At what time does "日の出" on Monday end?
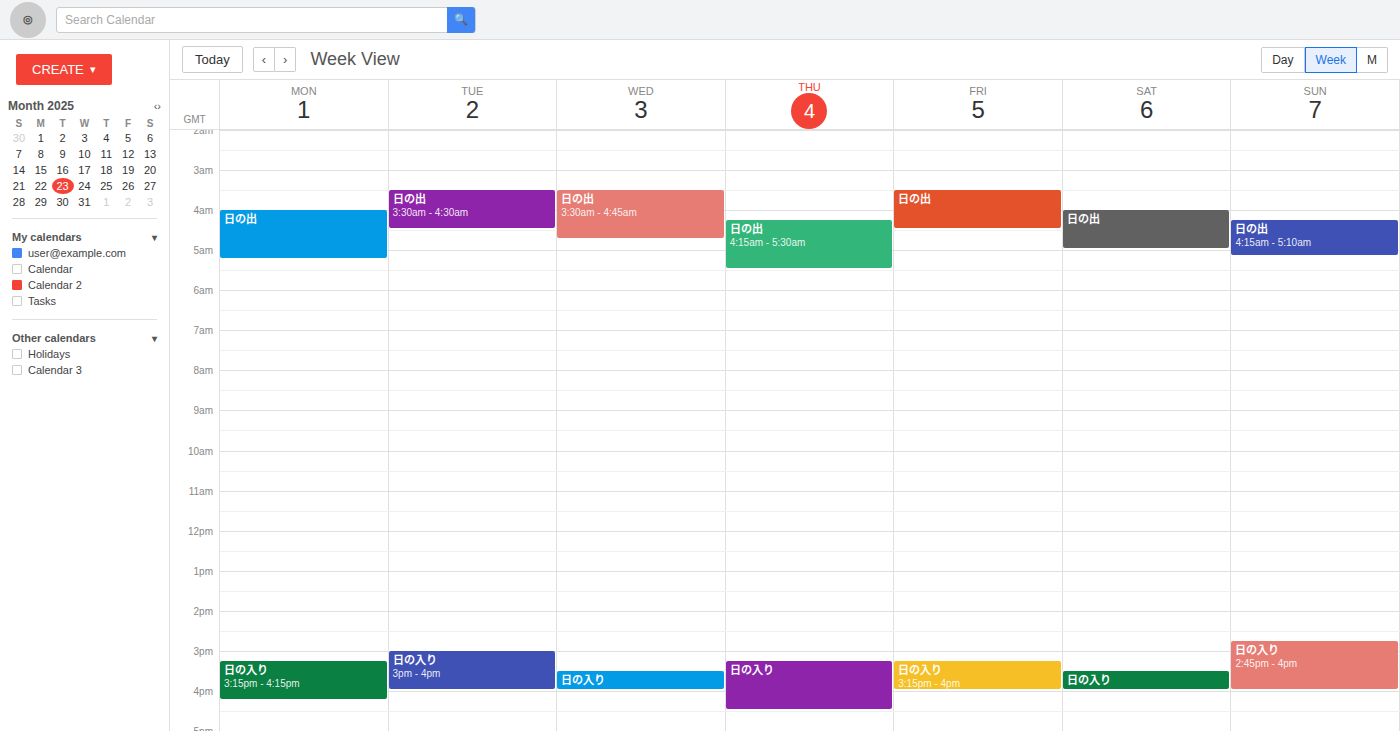
5:15 AM